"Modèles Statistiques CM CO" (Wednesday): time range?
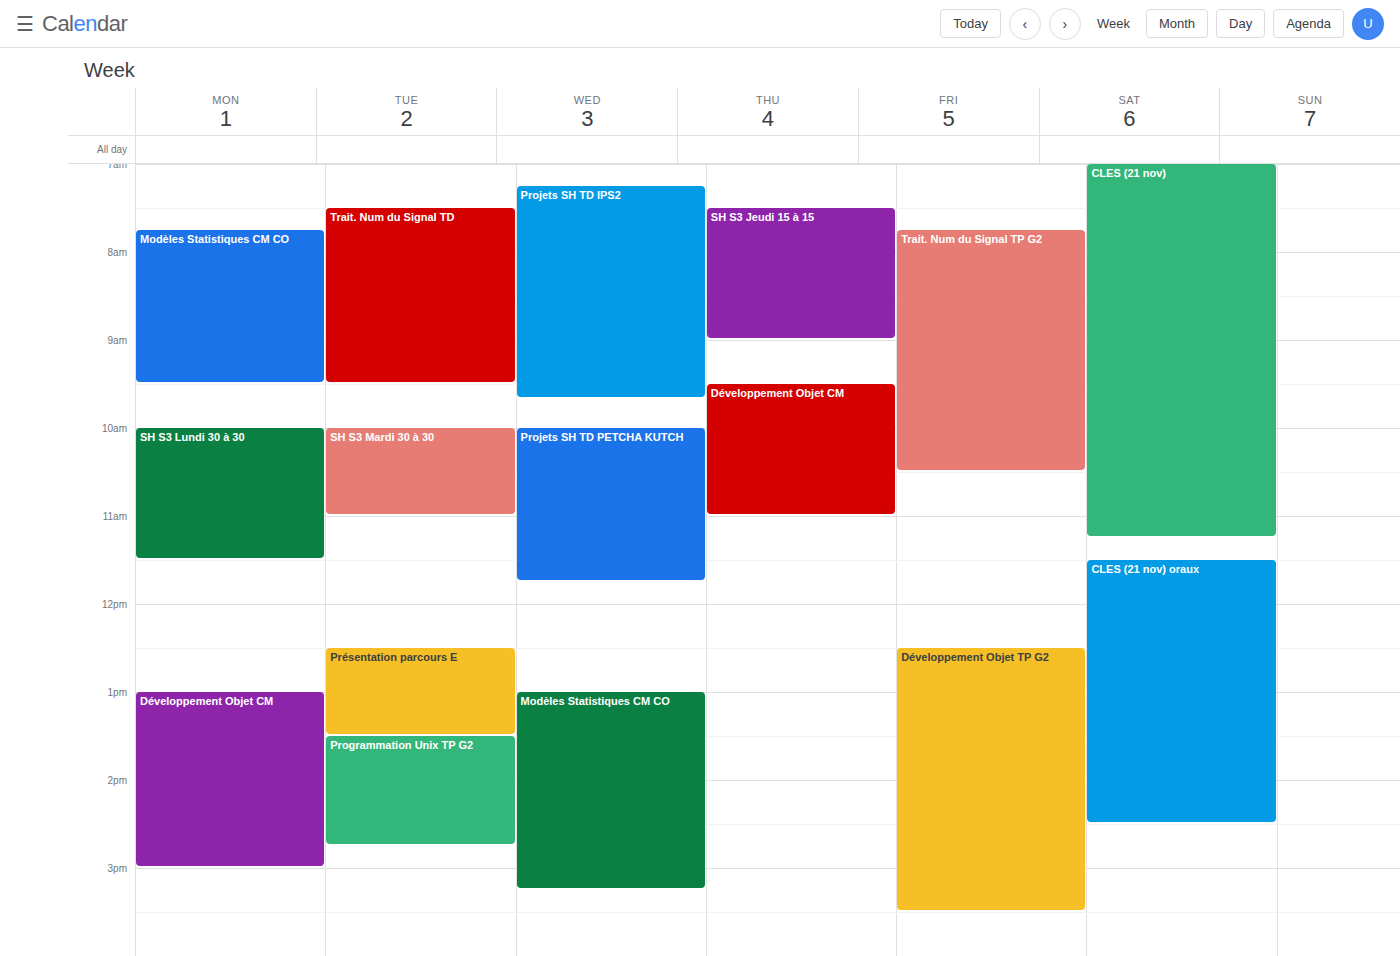
1:00 PM to 3:15 PM